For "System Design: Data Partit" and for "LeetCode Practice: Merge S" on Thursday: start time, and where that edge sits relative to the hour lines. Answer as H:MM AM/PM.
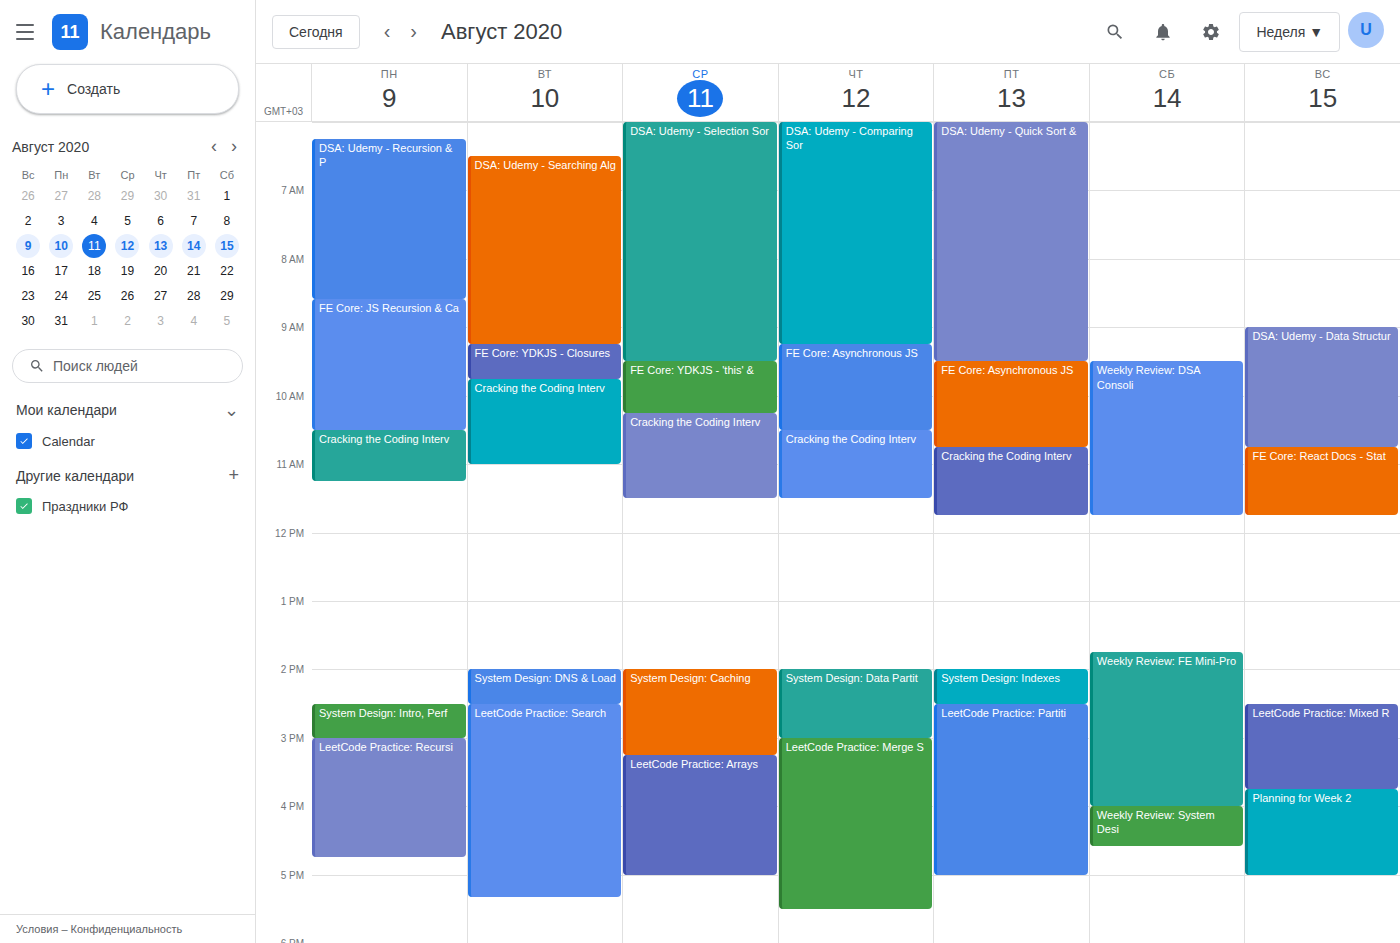
"System Design: Data Partit": 2:00 PM, exactly on the 2 PM line. "LeetCode Practice: Merge S": 3:00 PM, exactly on the 3 PM line.